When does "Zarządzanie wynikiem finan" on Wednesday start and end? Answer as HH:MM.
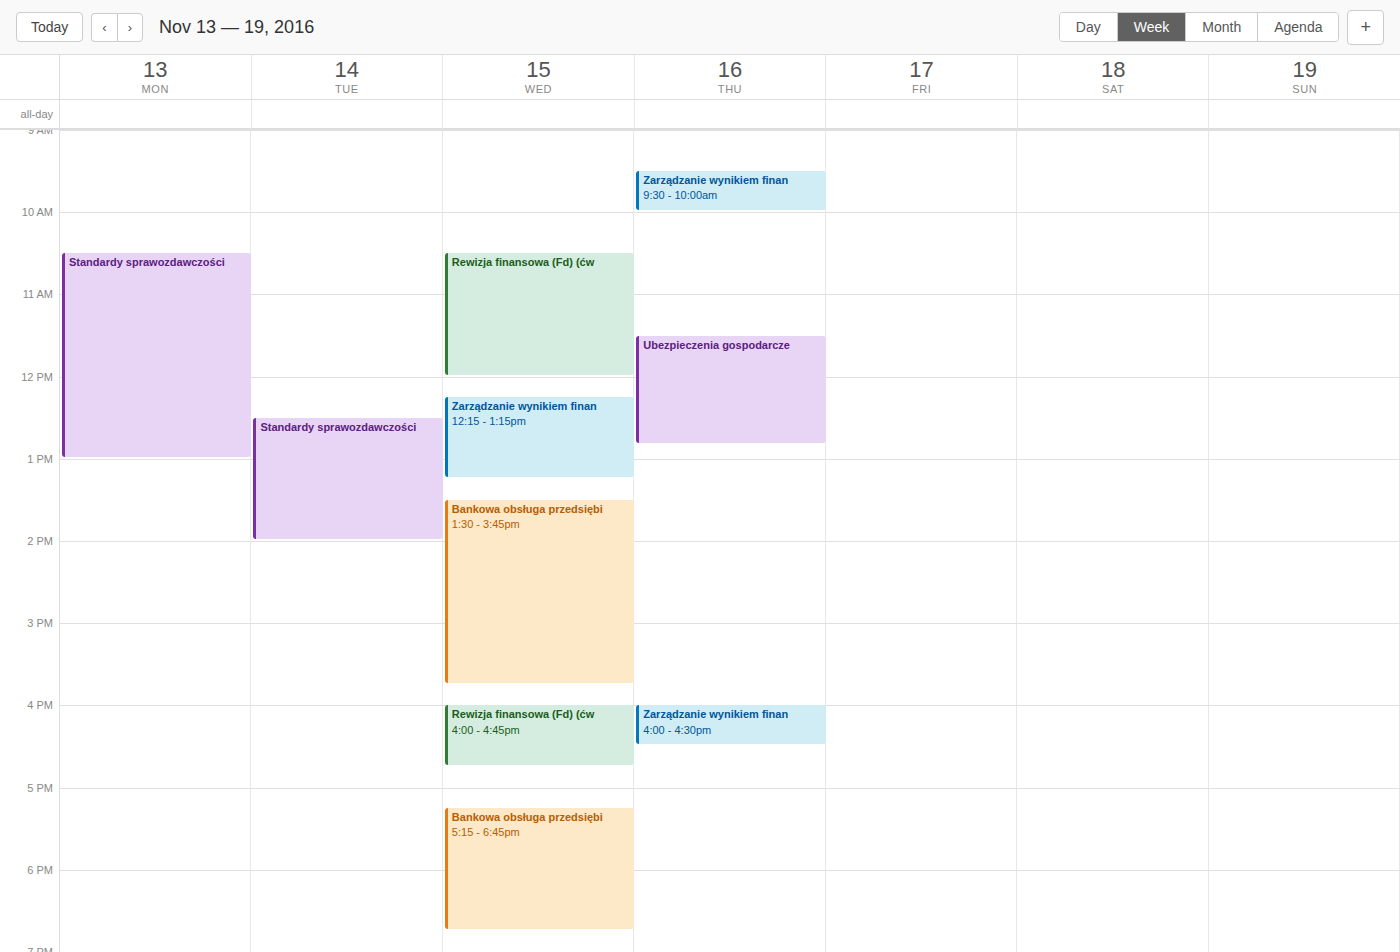
12:15 to 13:15